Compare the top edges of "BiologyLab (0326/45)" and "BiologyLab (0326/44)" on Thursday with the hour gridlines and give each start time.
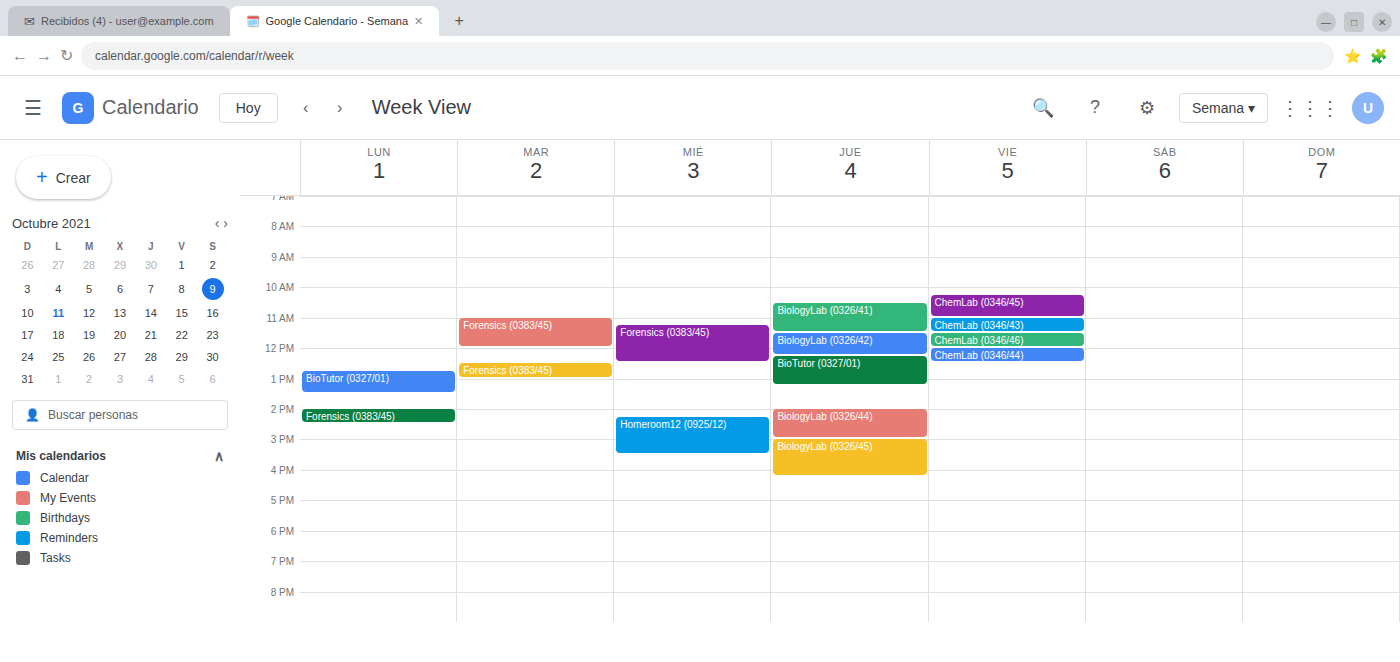
"BiologyLab (0326/45)": 3:00 PM, exactly on the 3 PM line. "BiologyLab (0326/44)": 2:00 PM, exactly on the 2 PM line.